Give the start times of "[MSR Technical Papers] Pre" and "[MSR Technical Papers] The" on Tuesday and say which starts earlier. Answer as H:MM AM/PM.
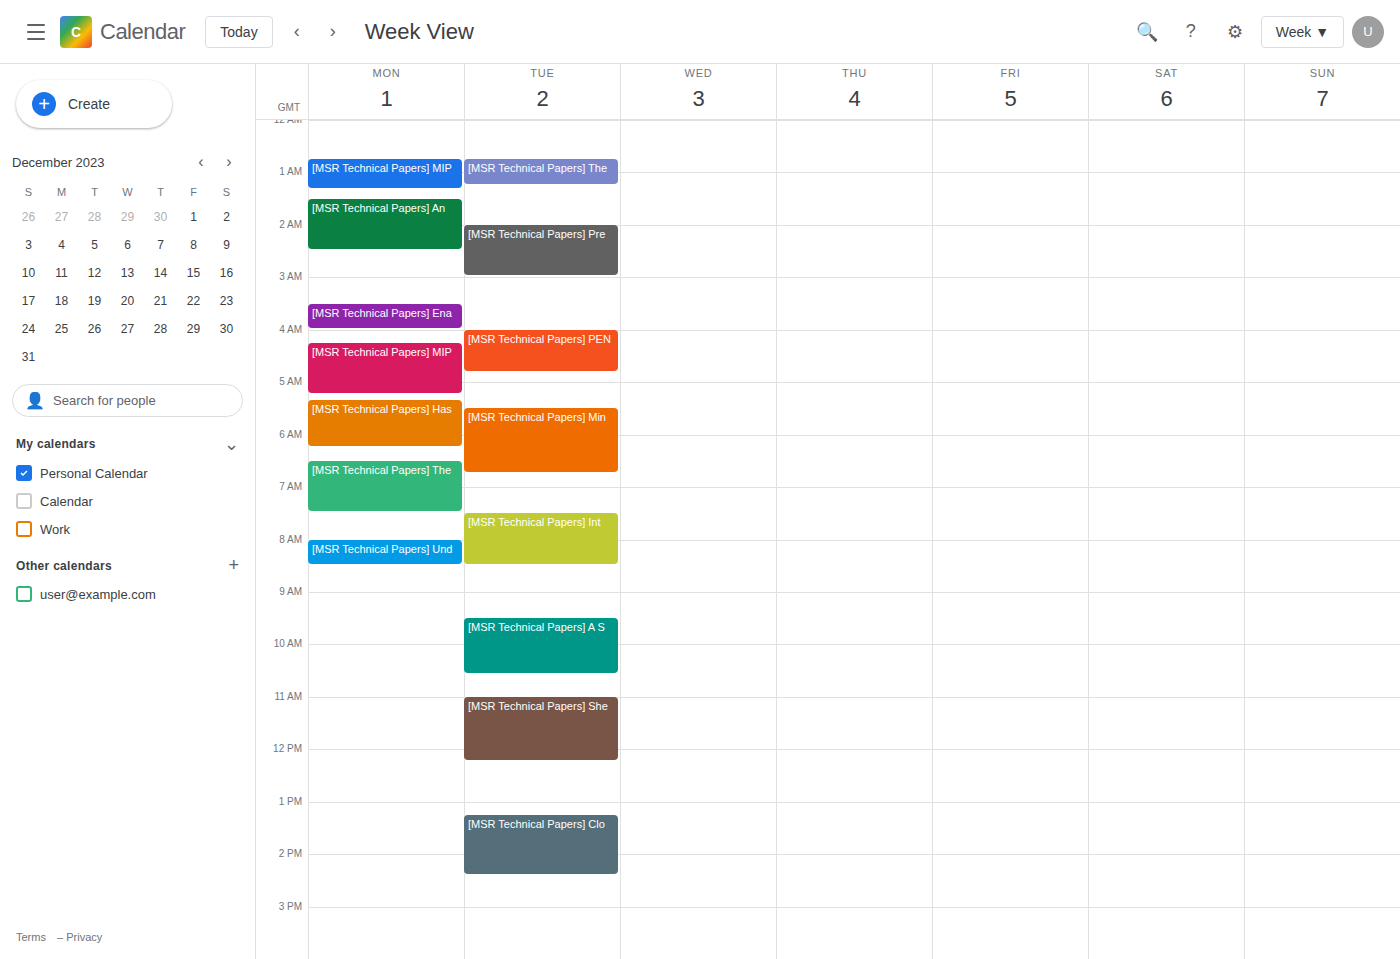
"[MSR Technical Papers] The" 12:45 AM; "[MSR Technical Papers] Pre" 2:00 AM.